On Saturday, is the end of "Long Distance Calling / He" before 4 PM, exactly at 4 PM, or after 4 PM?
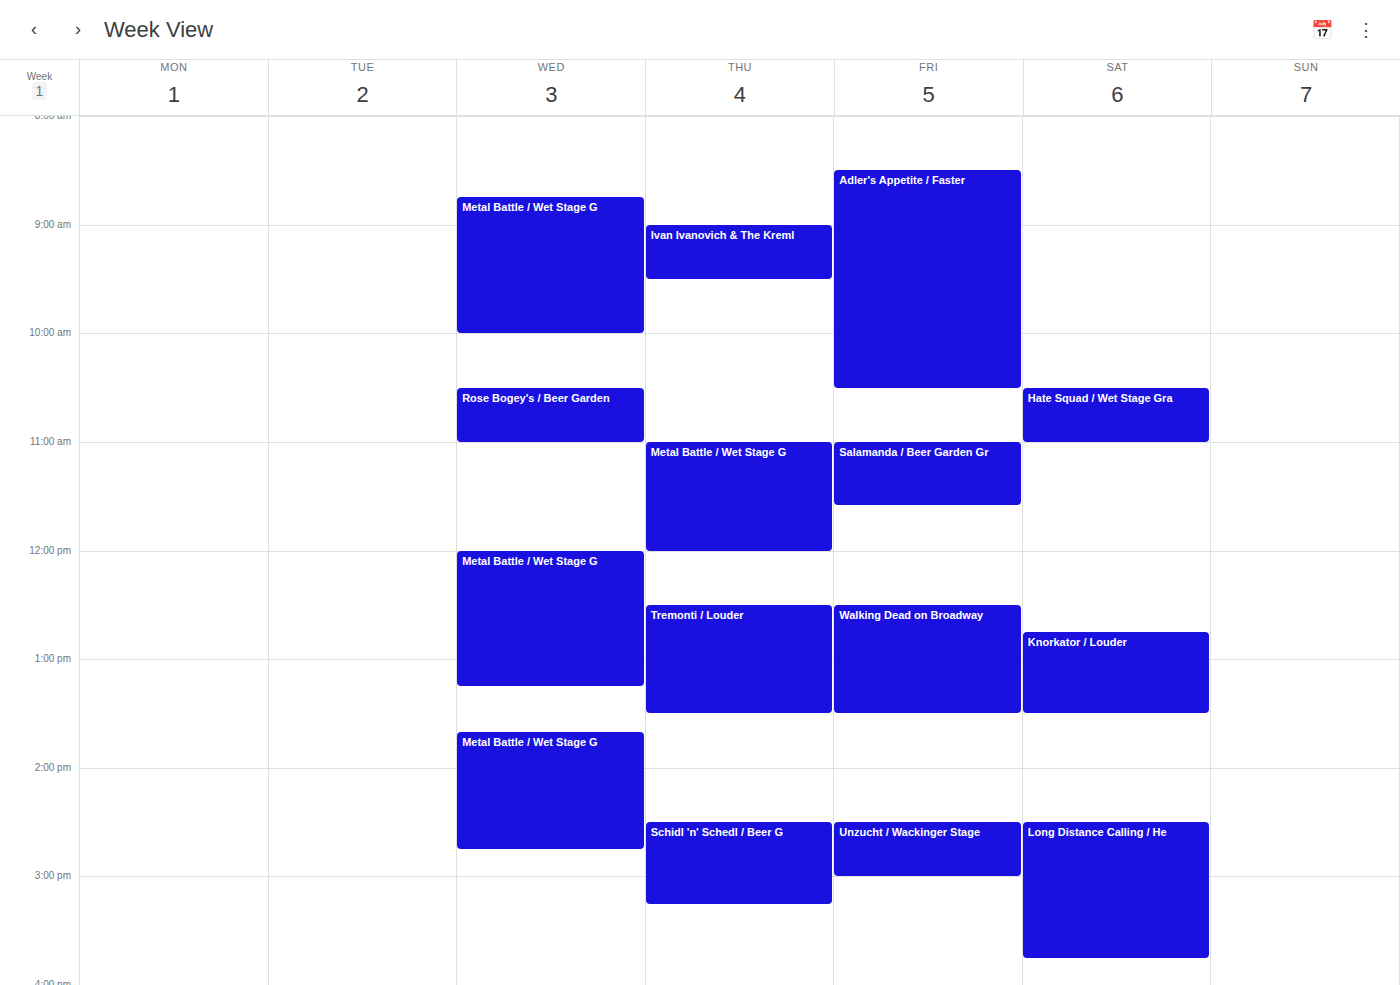
3:45 PM -- before 4 PM, 15 minutes above the 4 PM line.